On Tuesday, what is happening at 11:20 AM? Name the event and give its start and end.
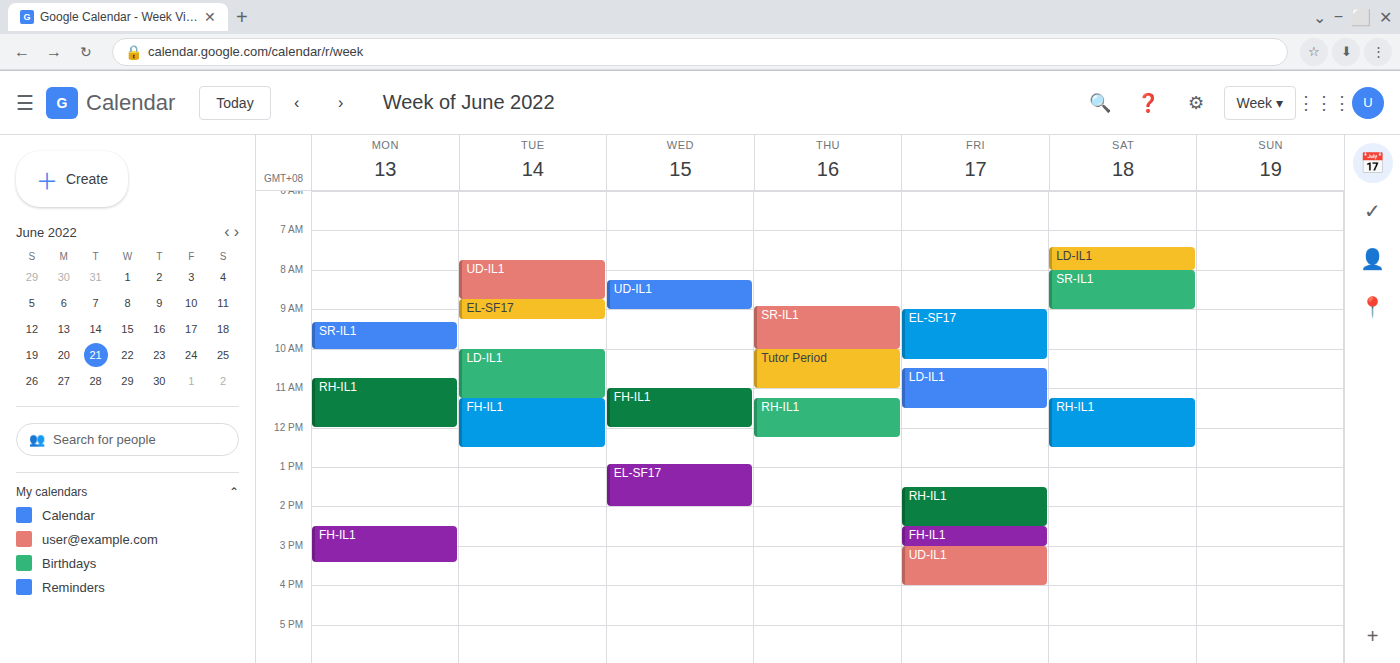
"FH-IL1", 11:15 AM to 12:30 PM